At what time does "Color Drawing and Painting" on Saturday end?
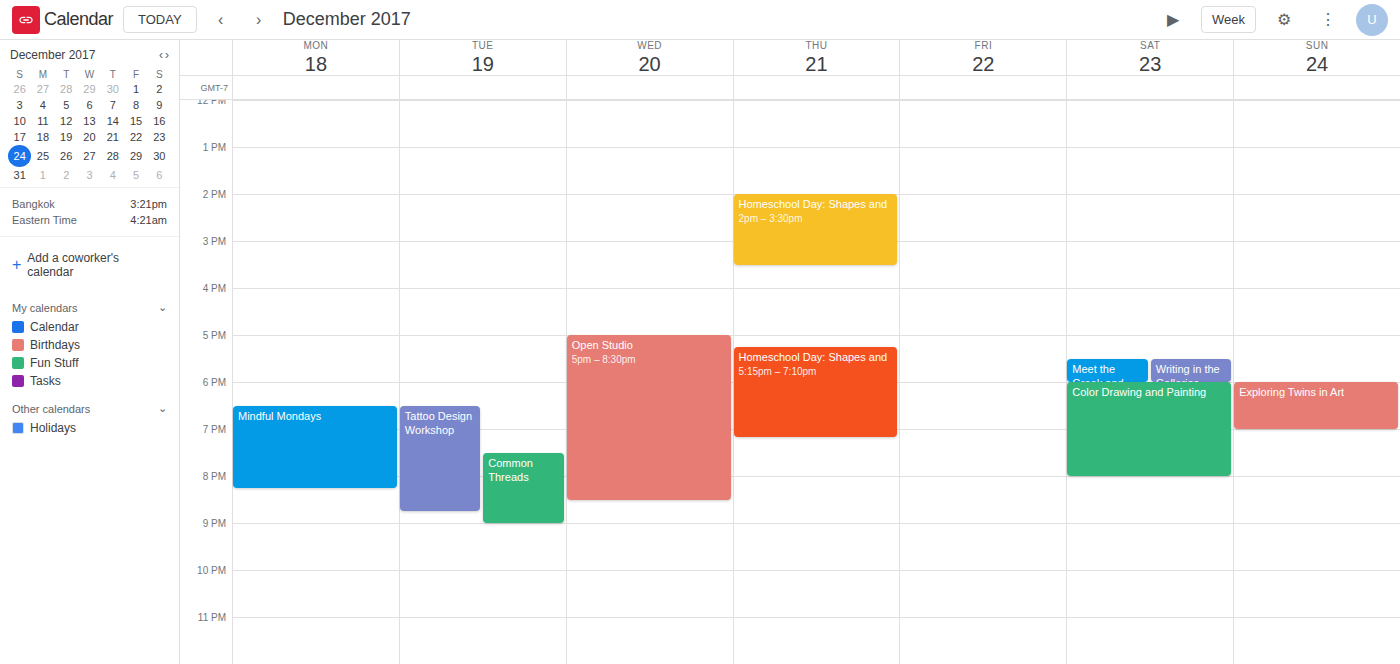
8:00 PM